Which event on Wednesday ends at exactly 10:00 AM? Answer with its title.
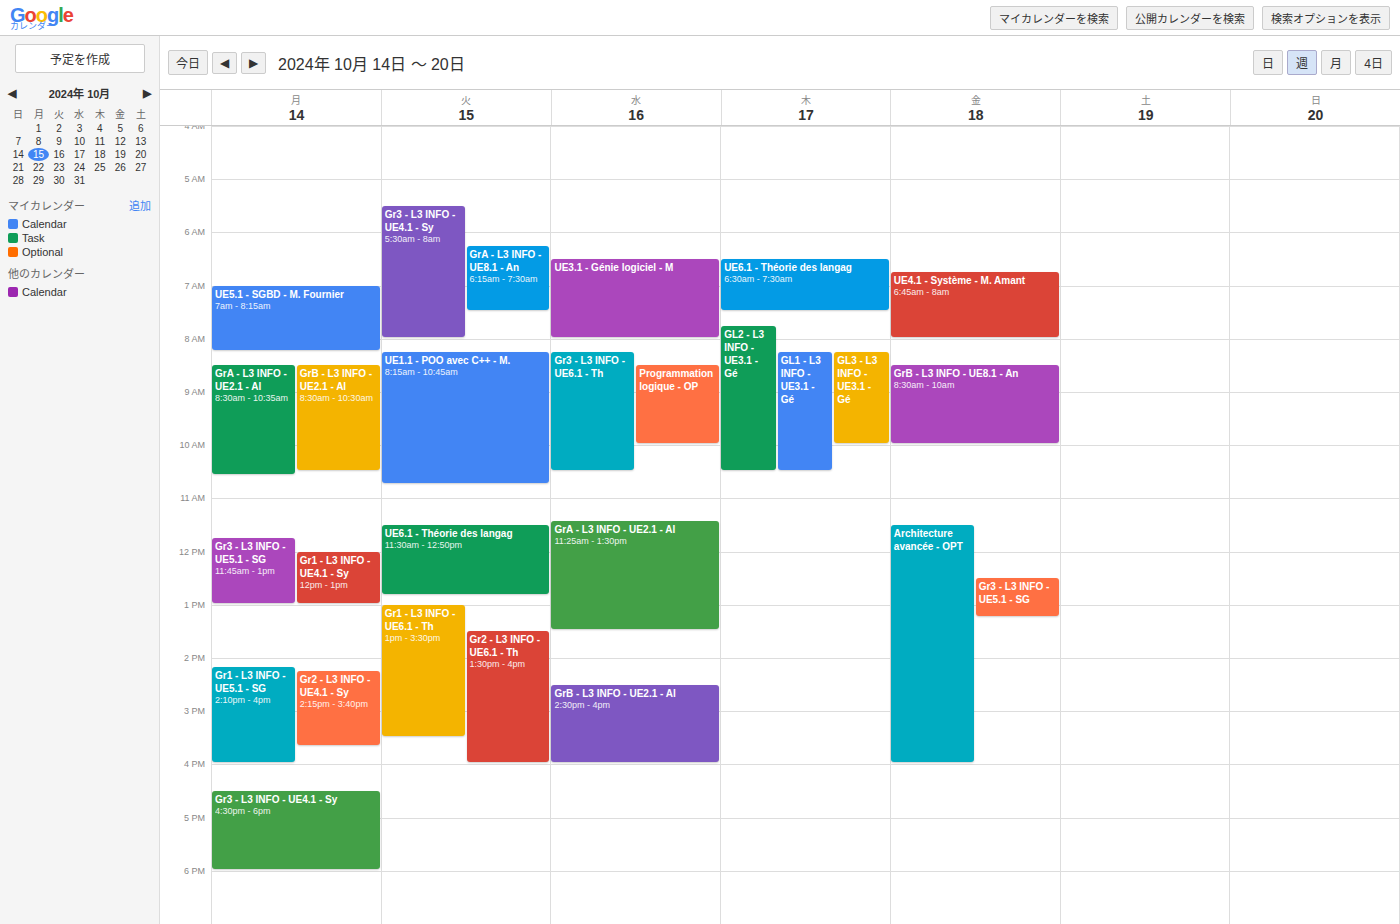
"Programmation logique - OP"